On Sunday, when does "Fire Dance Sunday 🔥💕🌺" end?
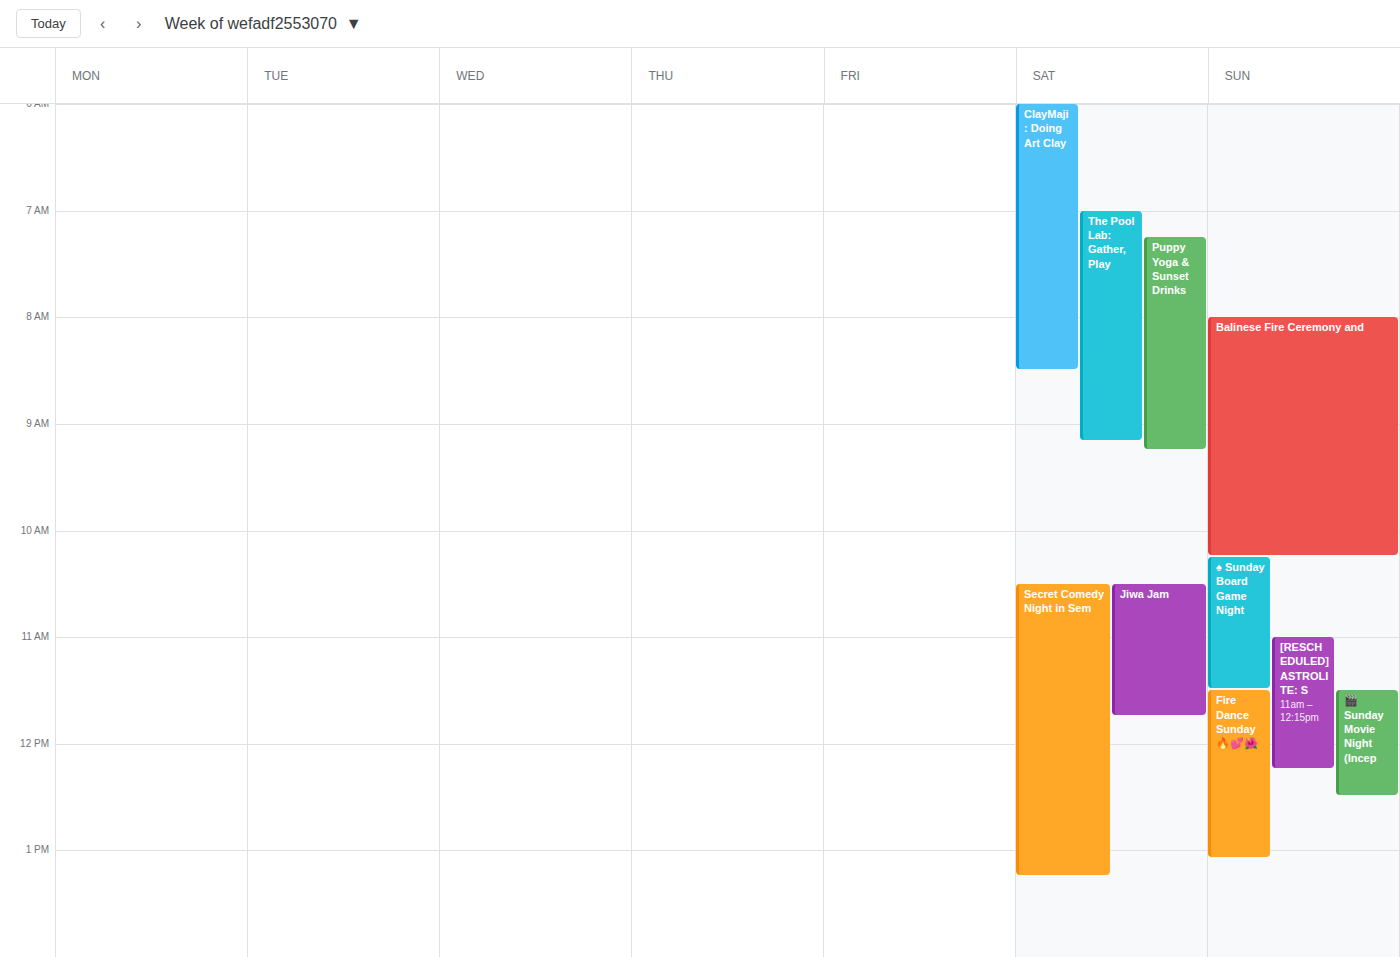
1:05 PM